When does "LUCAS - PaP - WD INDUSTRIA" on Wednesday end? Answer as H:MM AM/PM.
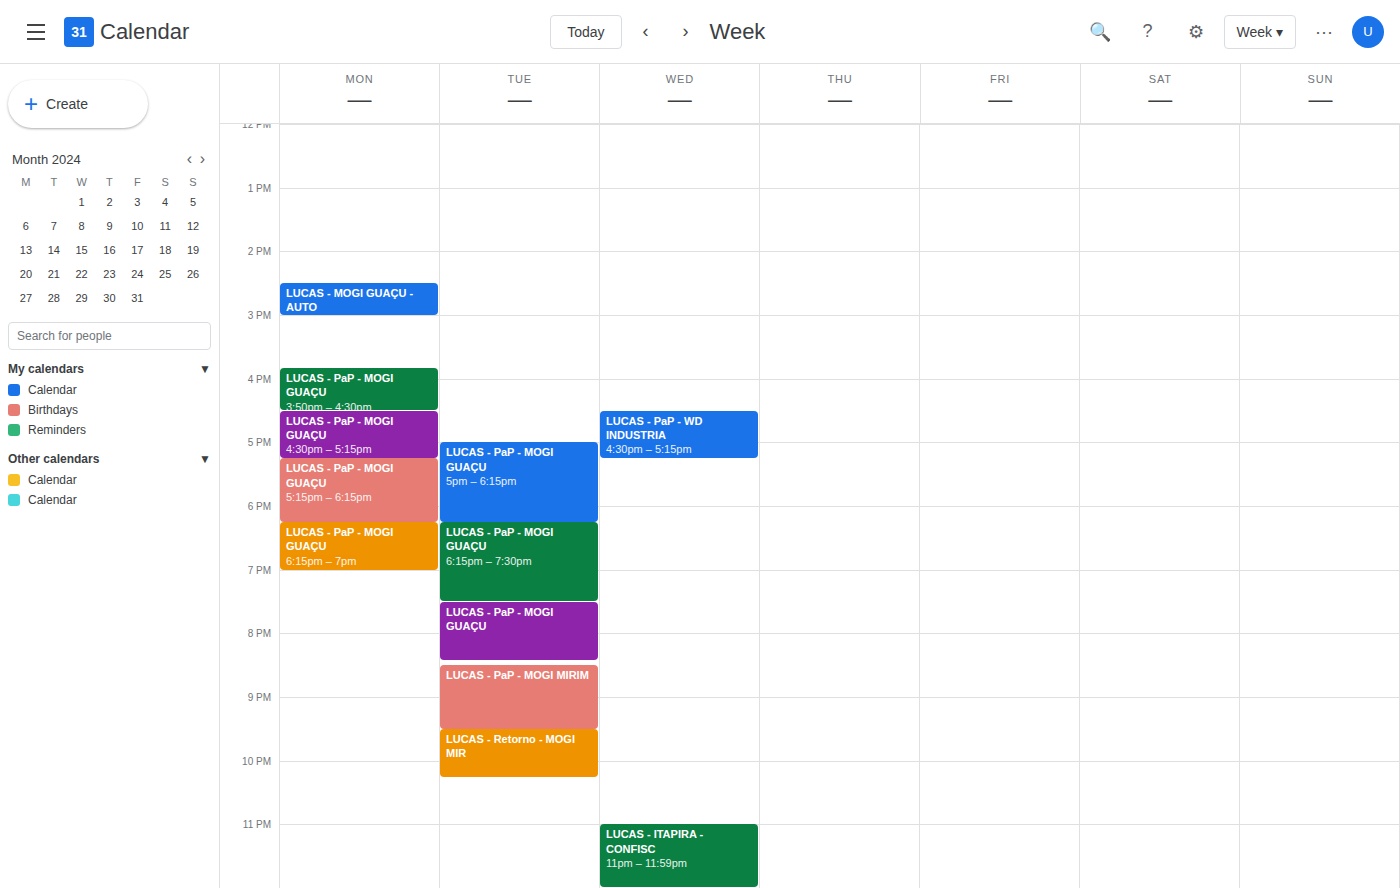
5:15 PM